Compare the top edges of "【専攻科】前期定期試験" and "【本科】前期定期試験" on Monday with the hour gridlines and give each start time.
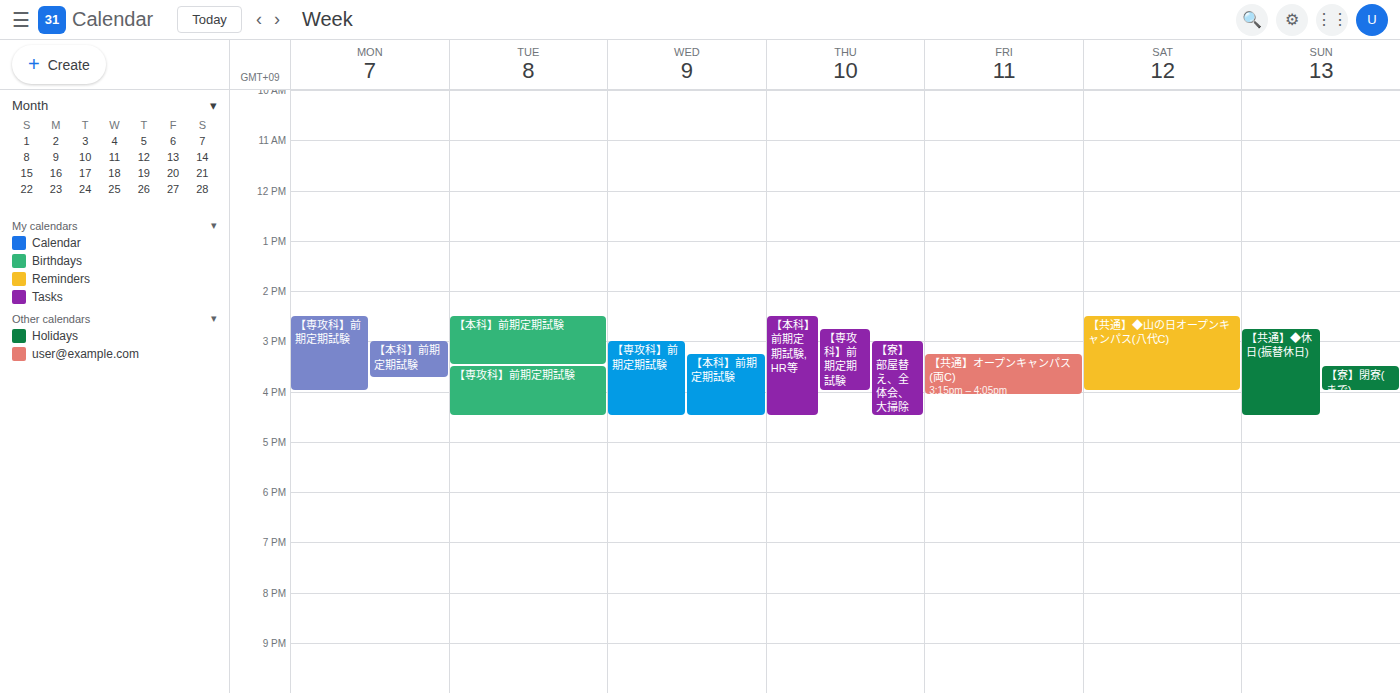
"【専攻科】前期定期試験": 14:30, halfway between the 14:00 and 15:00 lines. "【本科】前期定期試験": 15:00, exactly on the 15:00 line.